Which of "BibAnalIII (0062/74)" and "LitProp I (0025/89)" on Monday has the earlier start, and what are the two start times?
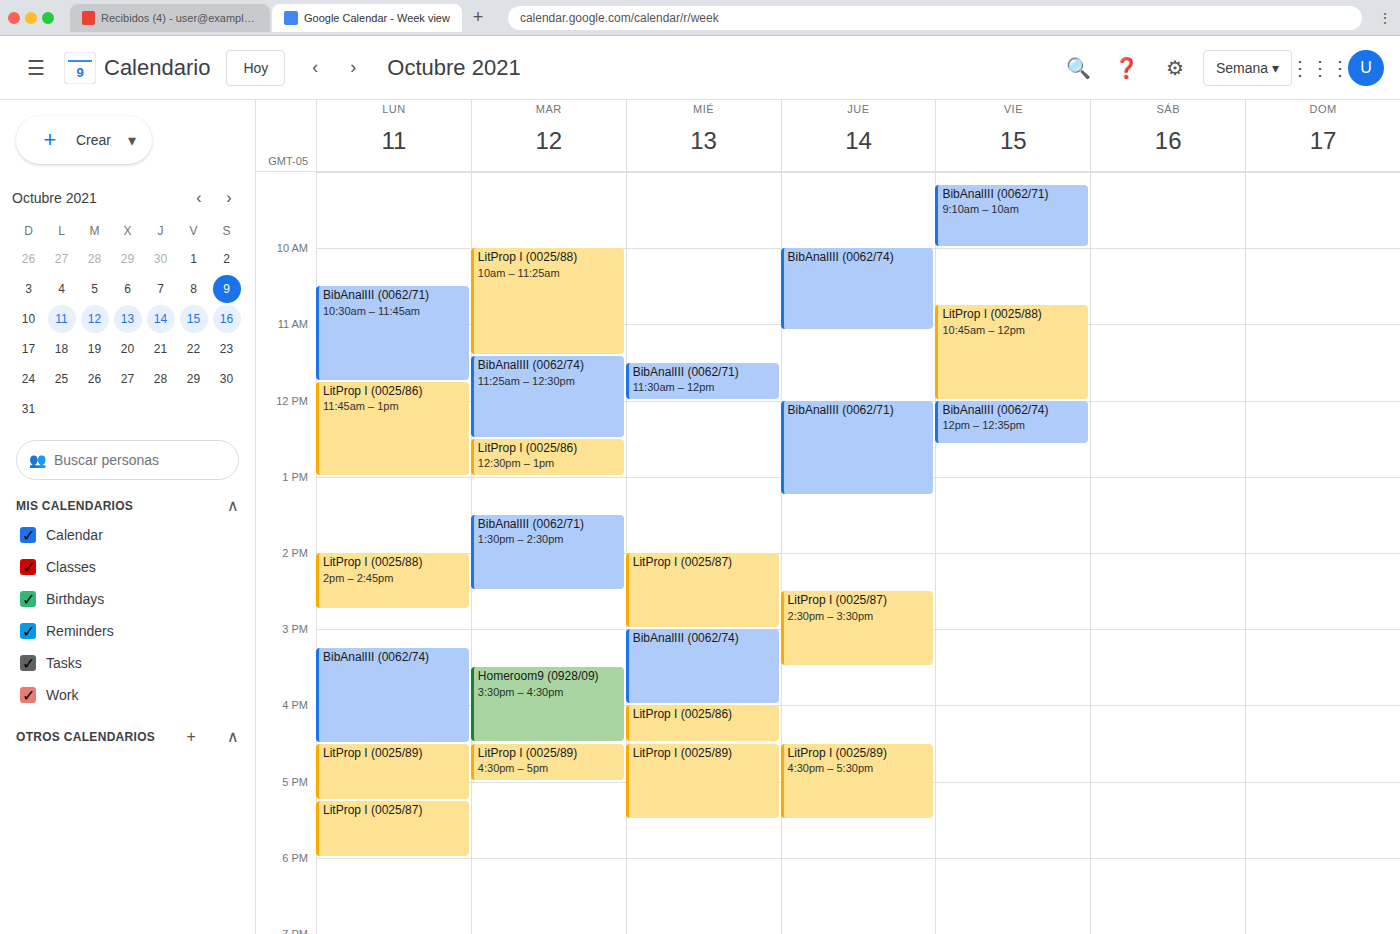
"BibAnalIII (0062/74)" 3:15 PM; "LitProp I (0025/89)" 4:30 PM.